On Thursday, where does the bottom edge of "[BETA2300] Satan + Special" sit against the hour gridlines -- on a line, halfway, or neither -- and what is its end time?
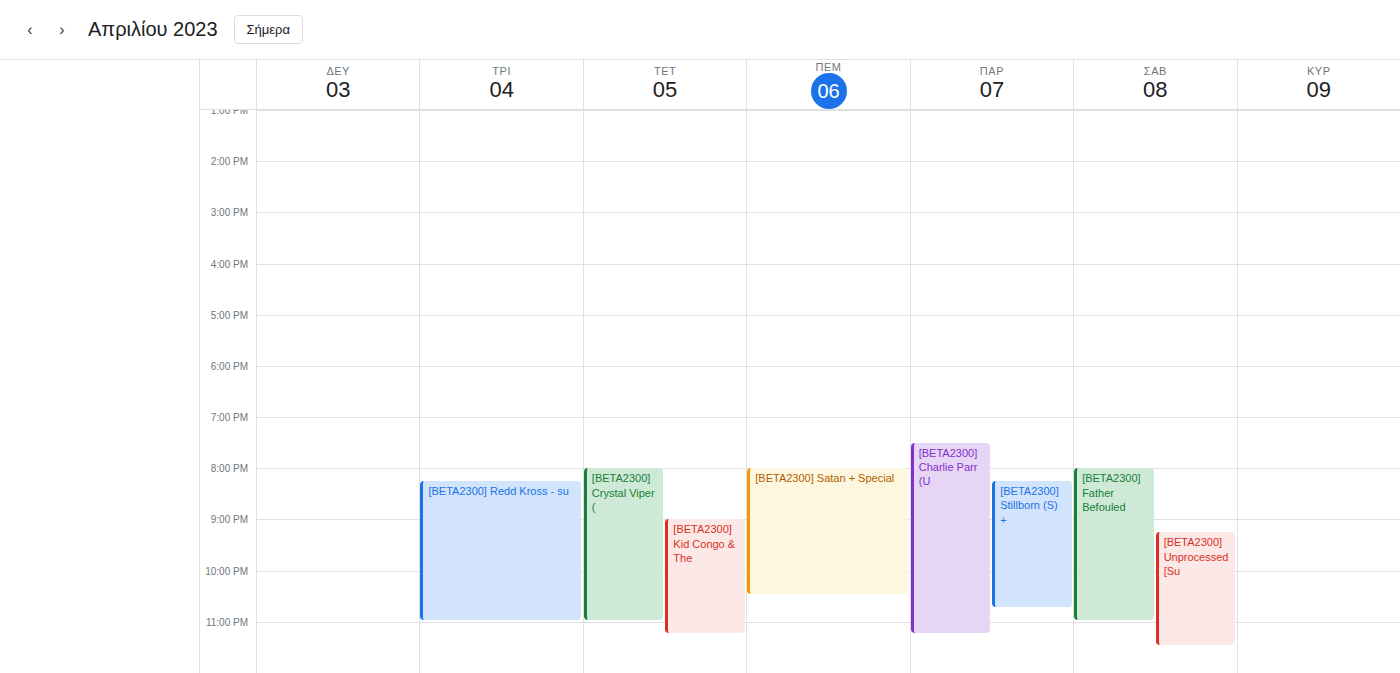
10:30 PM -- halfway between the 10 PM and 11 PM lines.